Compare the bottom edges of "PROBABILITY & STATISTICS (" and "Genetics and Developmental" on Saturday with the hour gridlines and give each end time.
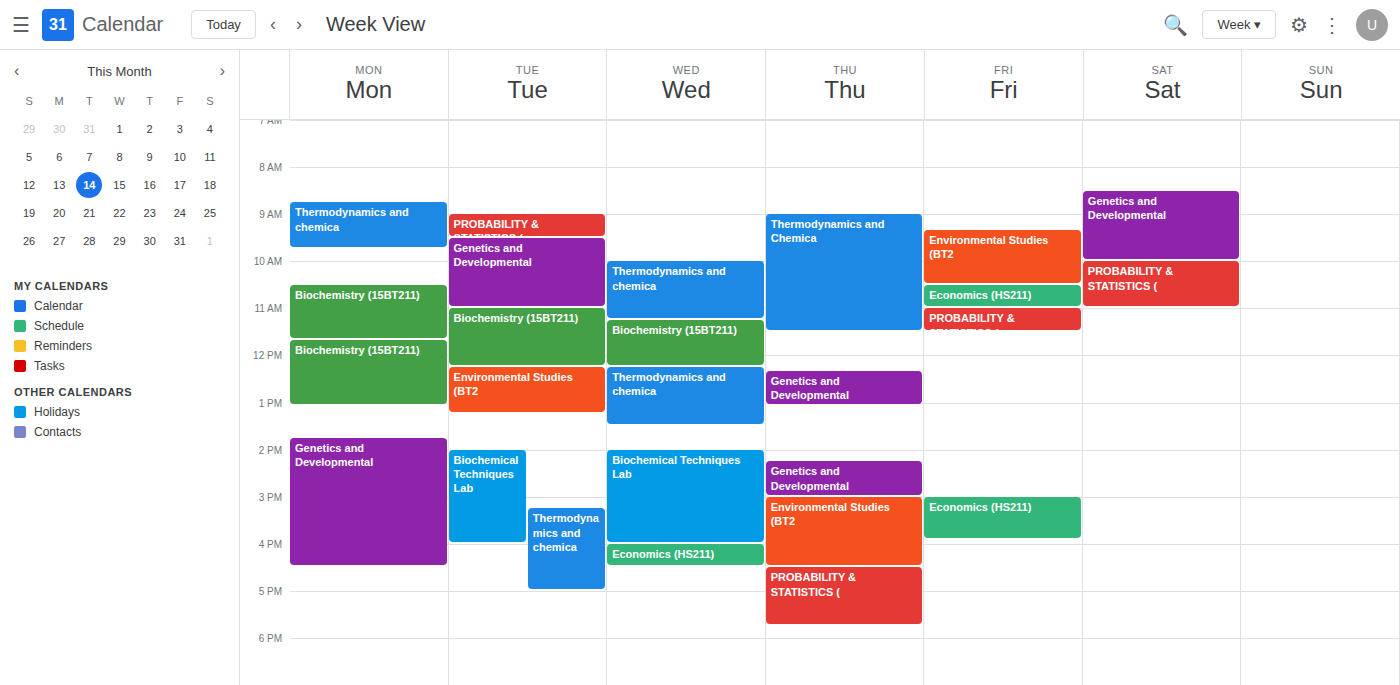
"PROBABILITY & STATISTICS (": 11:00, exactly on the 11:00 line. "Genetics and Developmental": 10:00, exactly on the 10:00 line.